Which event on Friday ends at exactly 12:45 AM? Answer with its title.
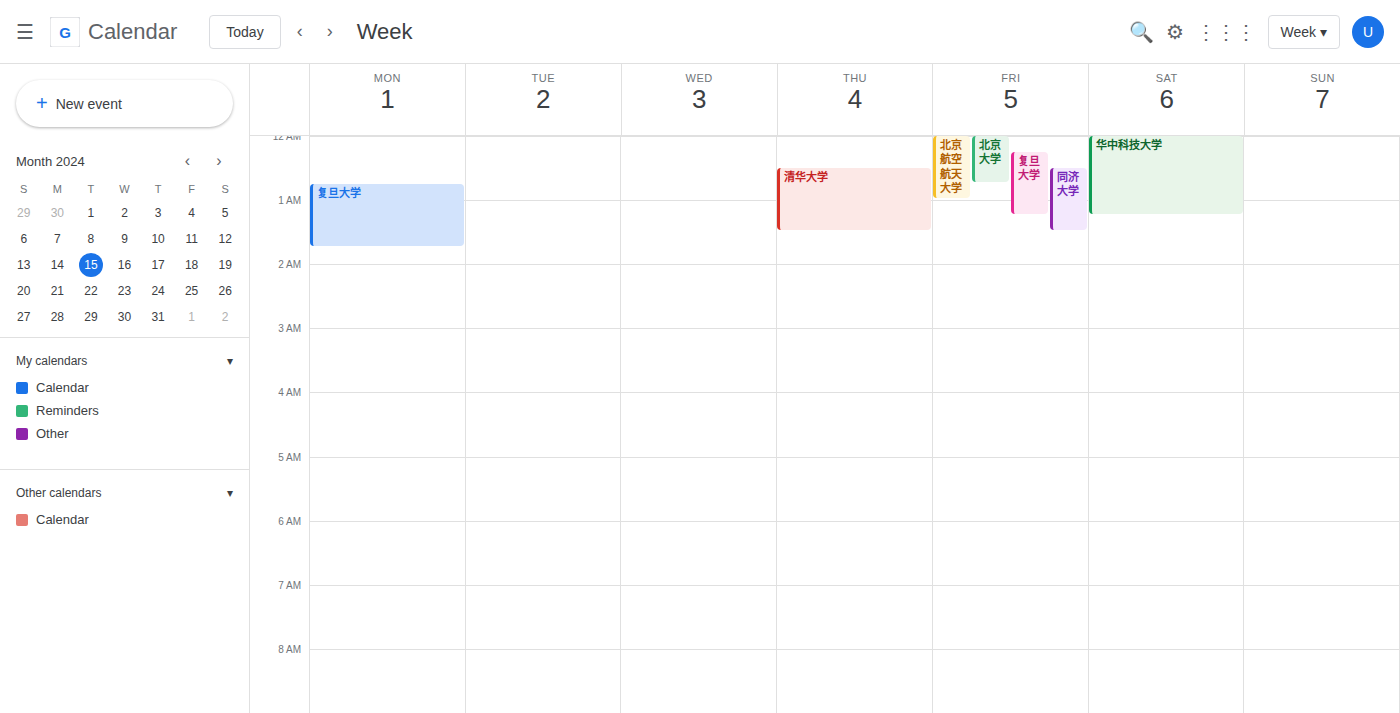
"北京大学"